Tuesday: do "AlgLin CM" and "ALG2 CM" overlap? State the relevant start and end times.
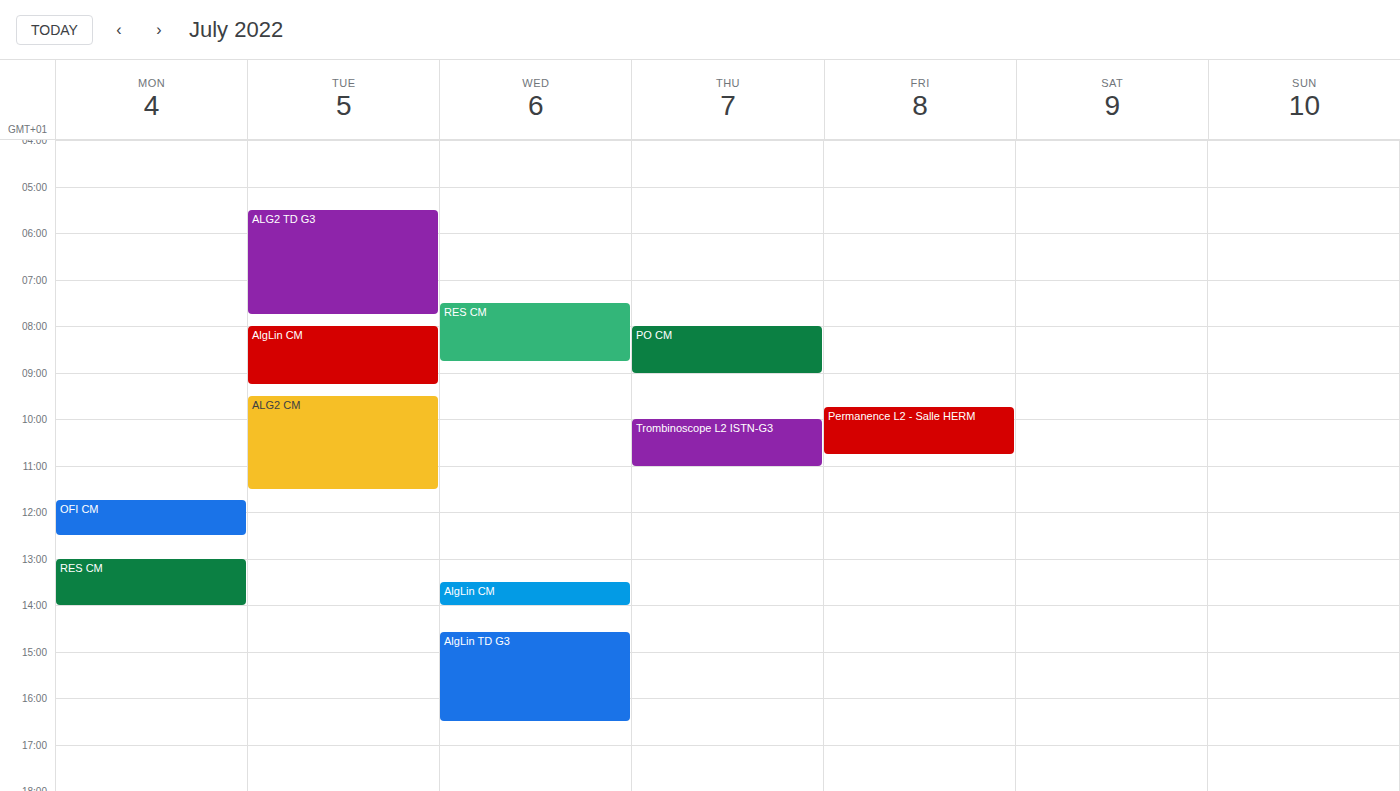
"AlgLin CM" ends at 9:15 AM and "ALG2 CM" starts at 9:30 AM -- no overlap.